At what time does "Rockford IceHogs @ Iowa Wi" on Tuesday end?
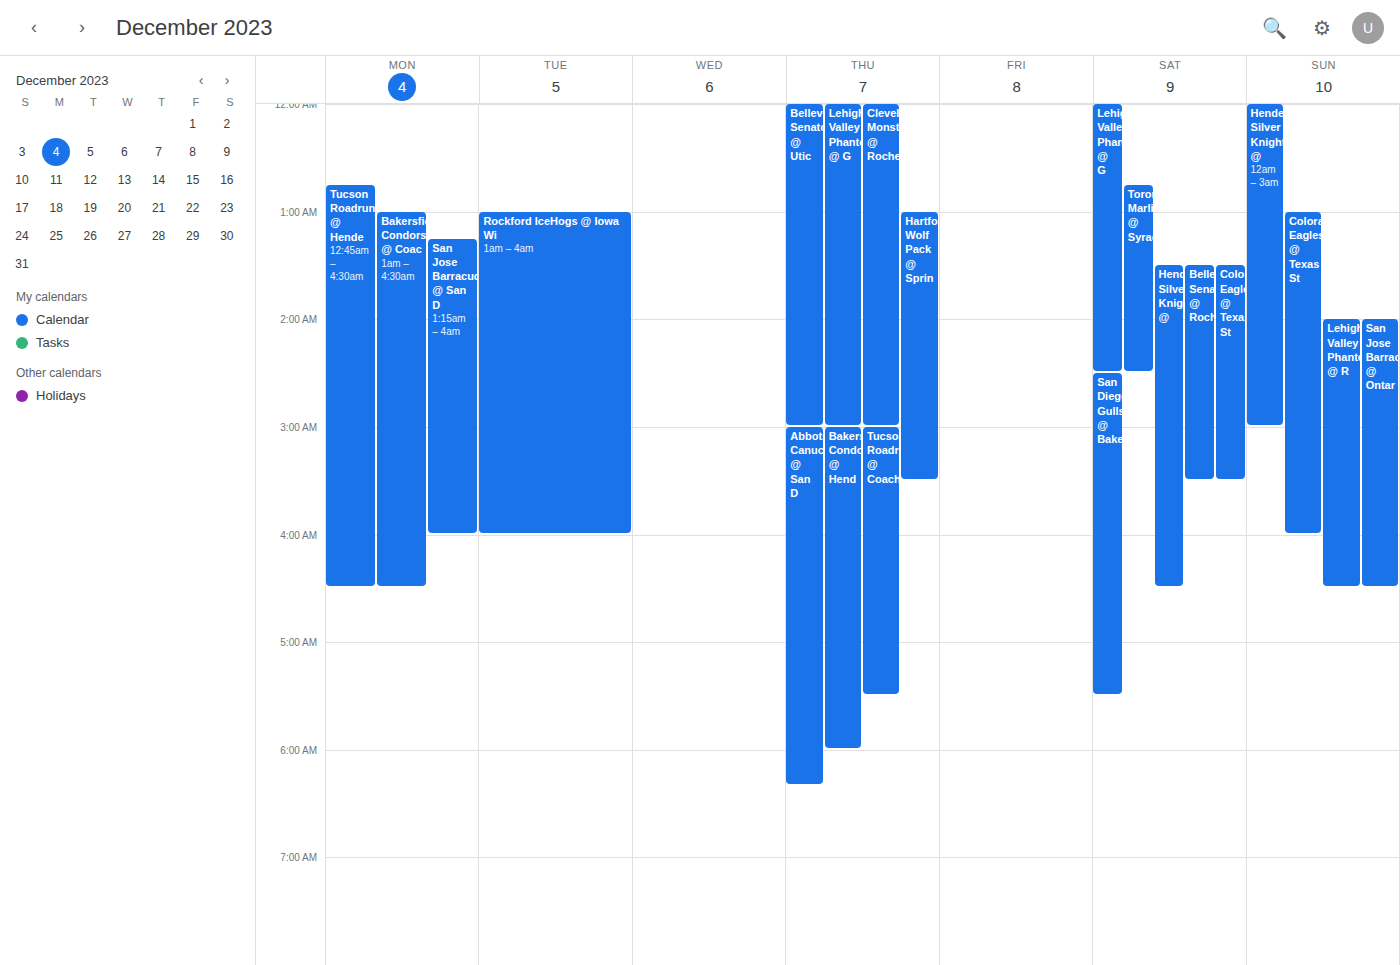
04:00